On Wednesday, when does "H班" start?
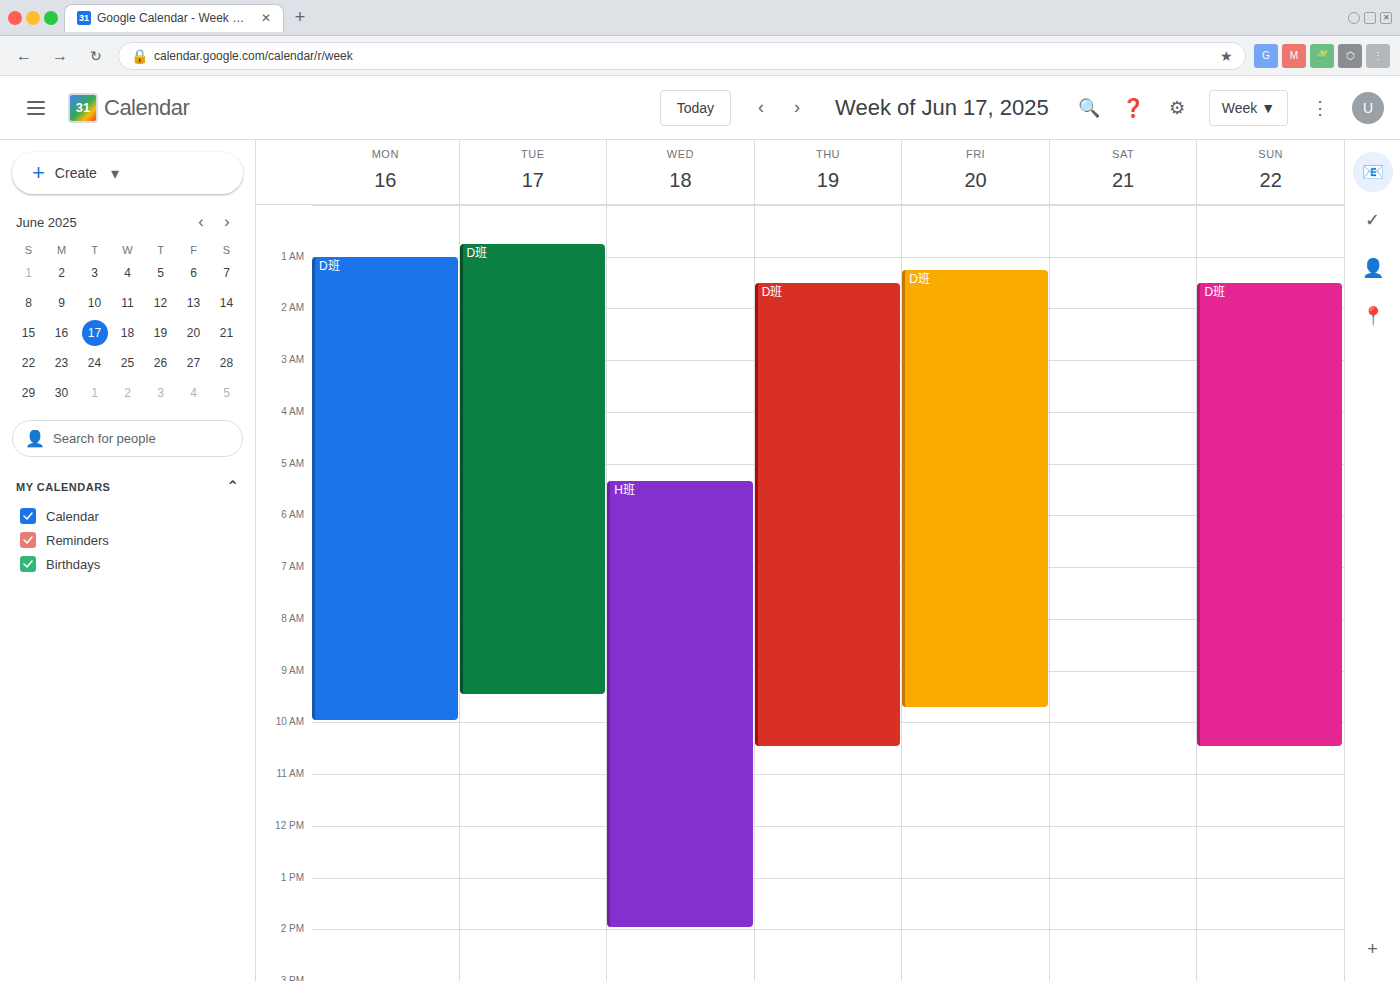
5:20 AM